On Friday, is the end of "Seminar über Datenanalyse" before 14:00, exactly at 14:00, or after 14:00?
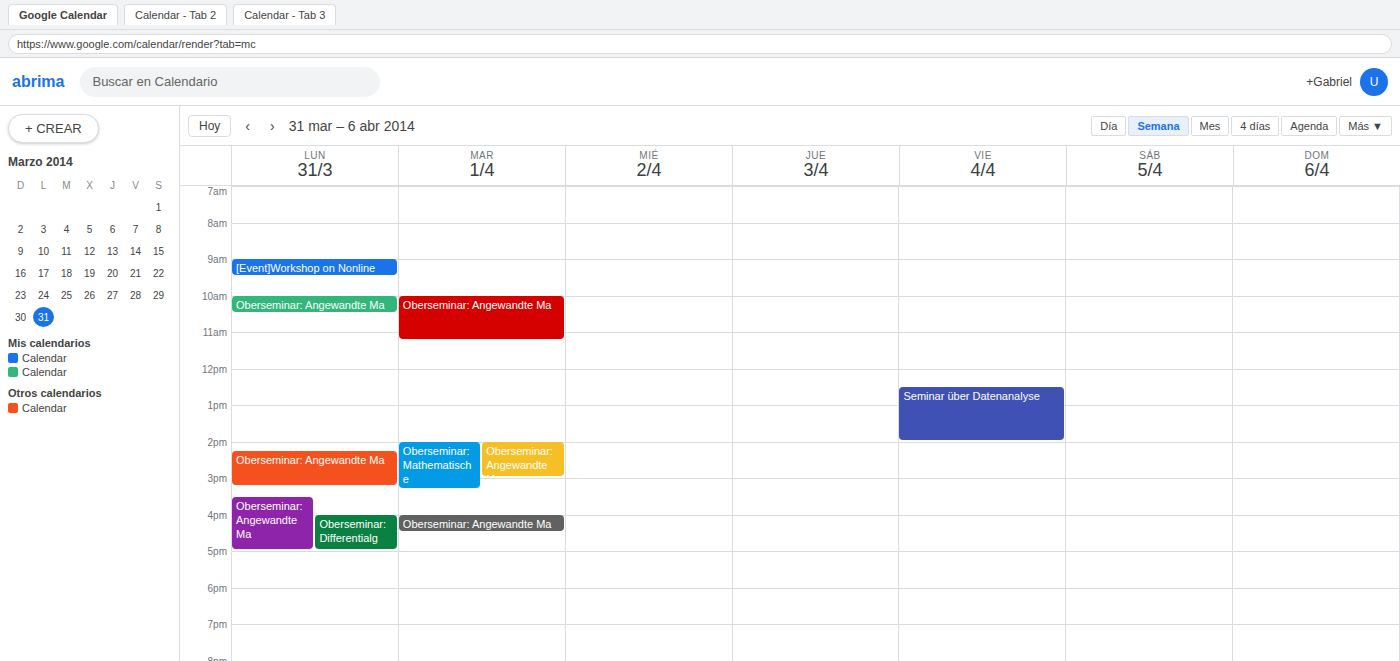
14:00 -- exactly at 14:00, on the 14:00 line.